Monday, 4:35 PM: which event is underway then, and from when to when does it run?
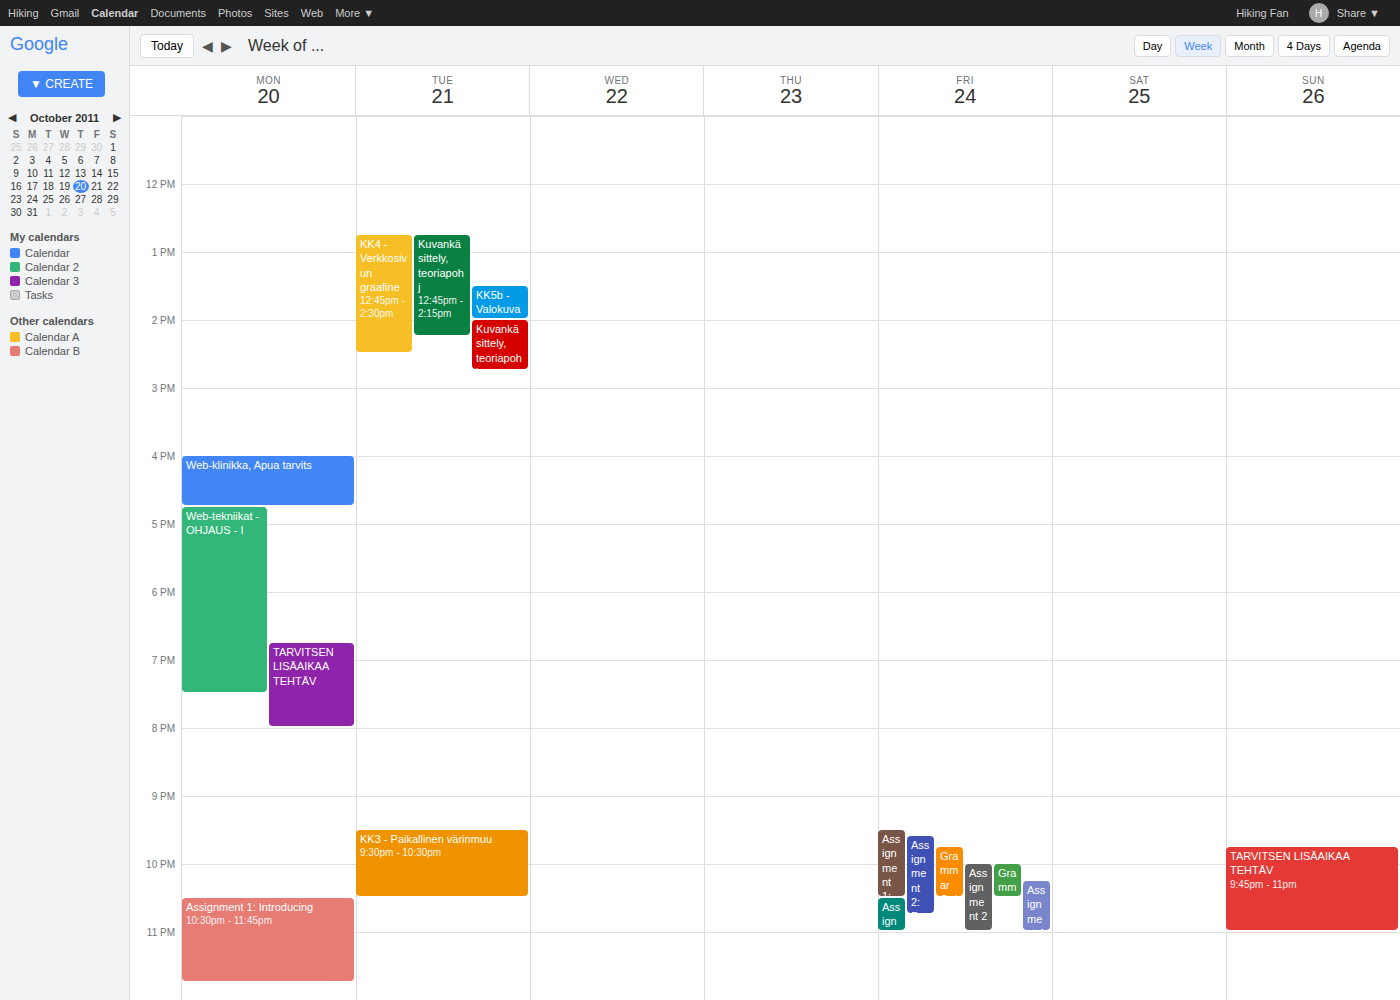
"Web-klinikka, Apua tarvits", 4:00 PM to 4:45 PM